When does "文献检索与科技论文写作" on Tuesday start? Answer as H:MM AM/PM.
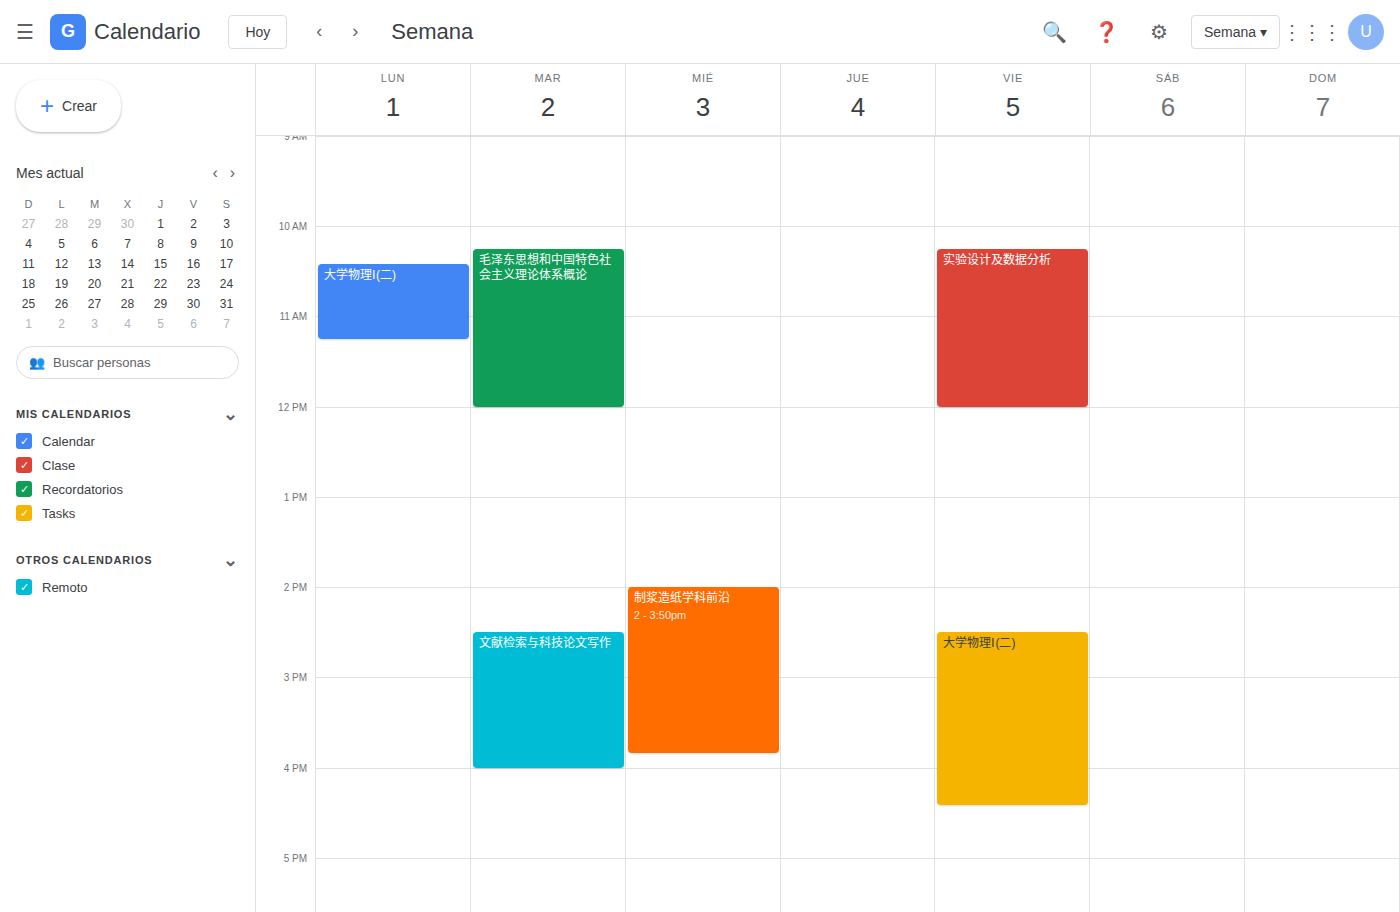
2:30 PM